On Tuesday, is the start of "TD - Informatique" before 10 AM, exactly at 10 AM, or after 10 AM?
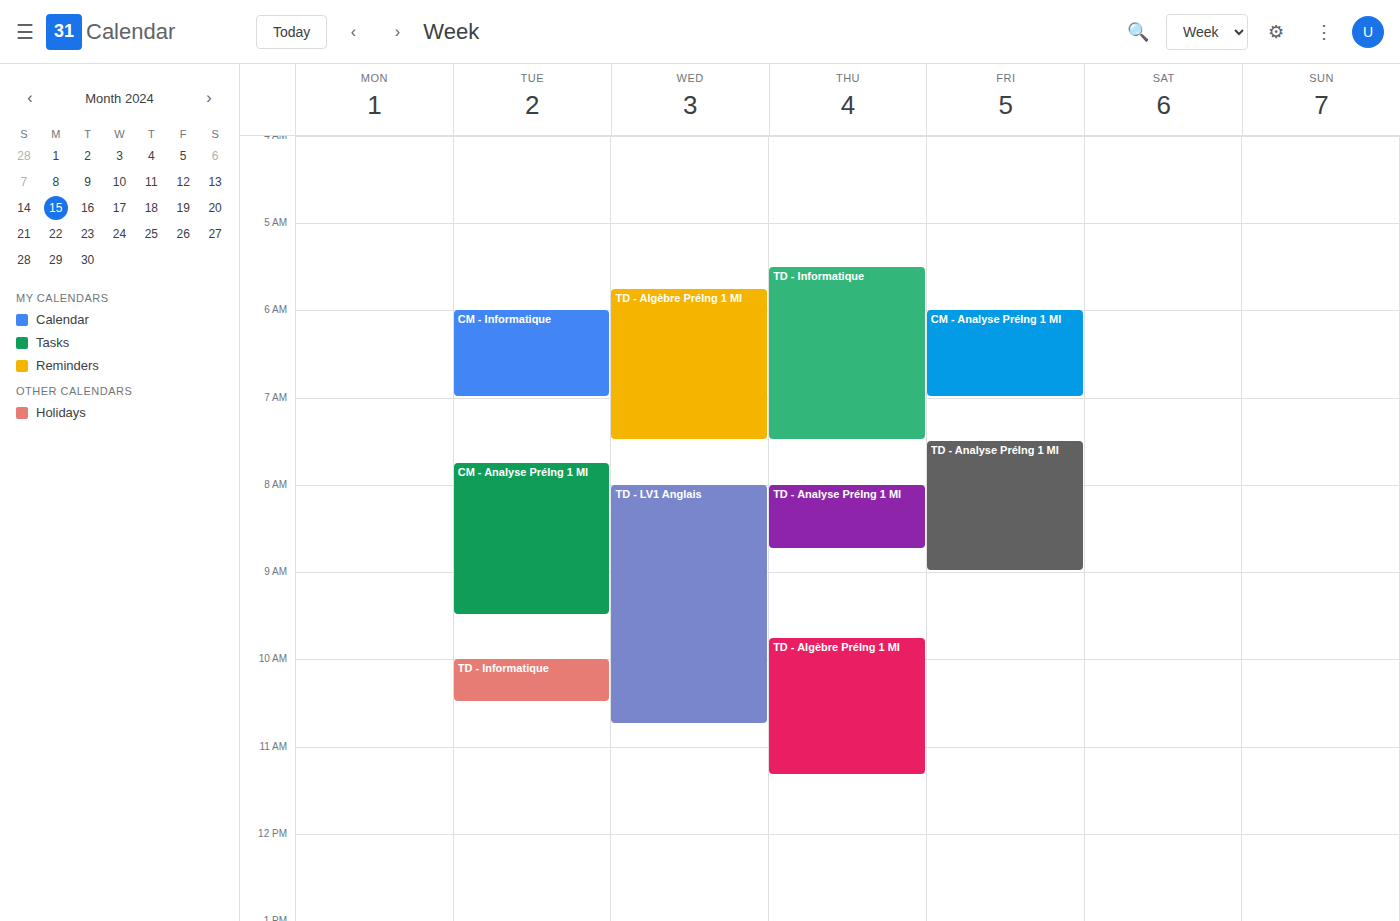
10:00 AM -- exactly at 10 AM, on the 10 AM line.